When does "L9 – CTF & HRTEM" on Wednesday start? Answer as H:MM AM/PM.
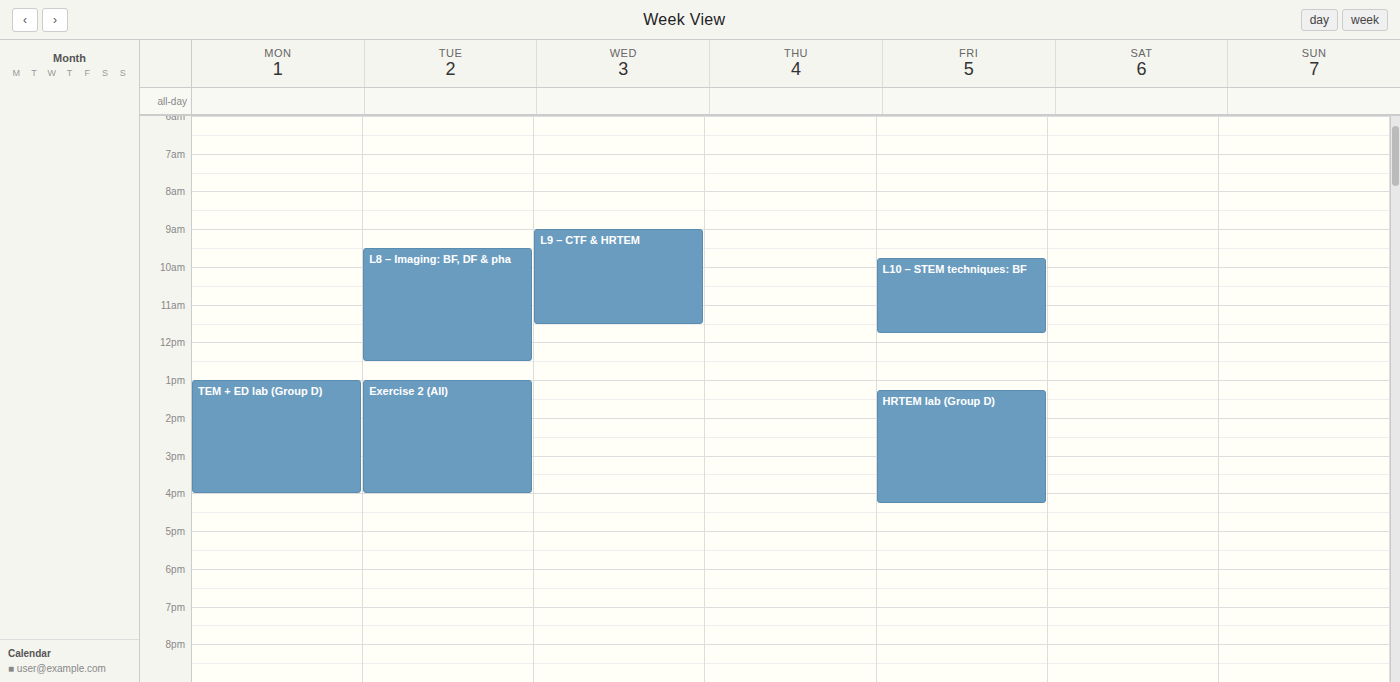
9:00 AM